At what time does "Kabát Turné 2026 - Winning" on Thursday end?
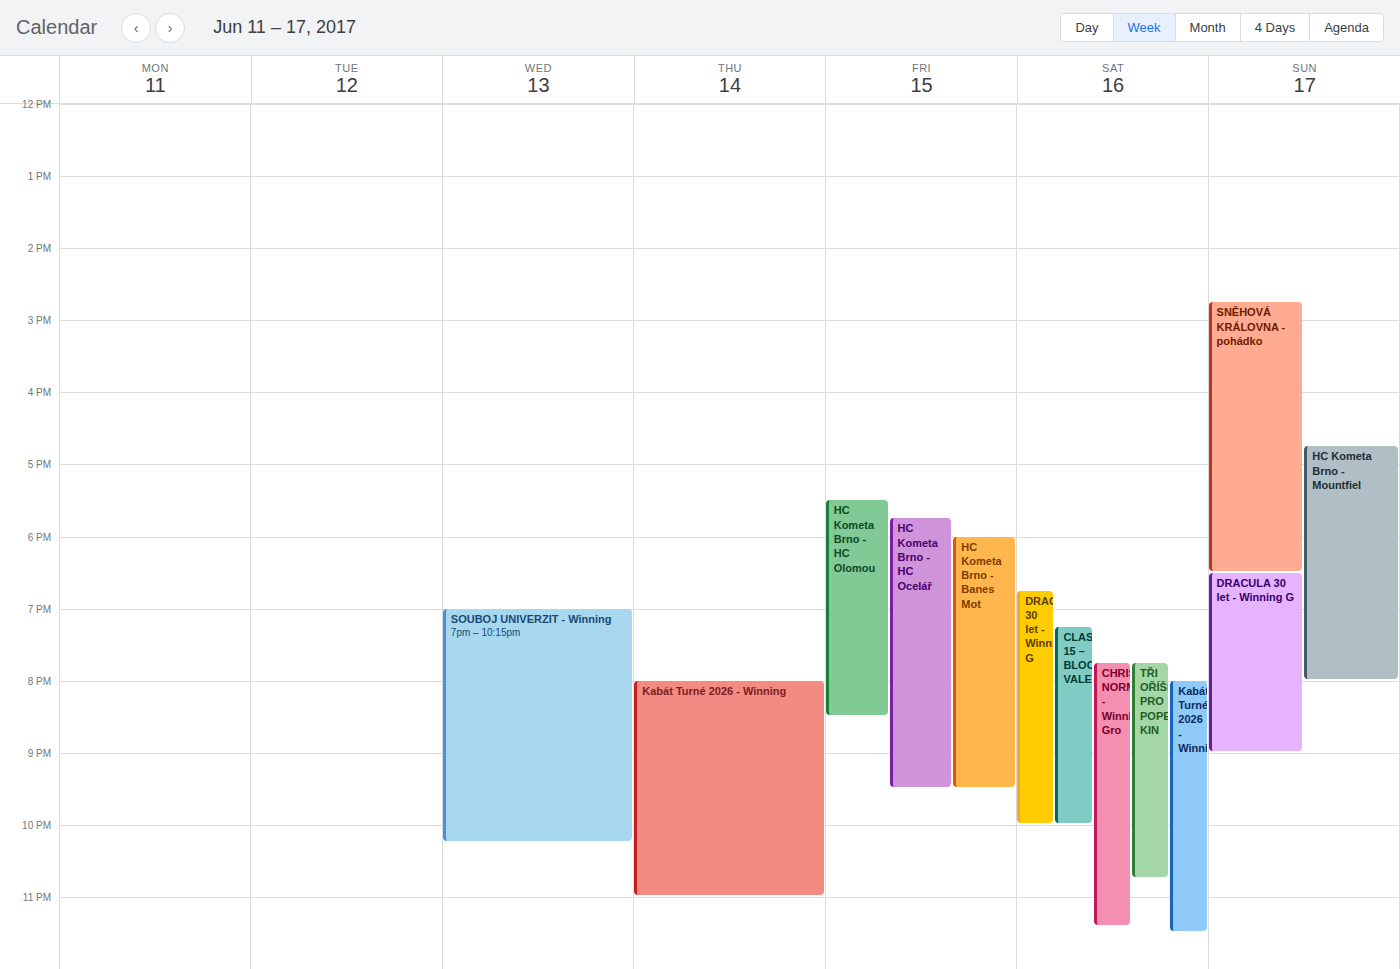
11:00 PM